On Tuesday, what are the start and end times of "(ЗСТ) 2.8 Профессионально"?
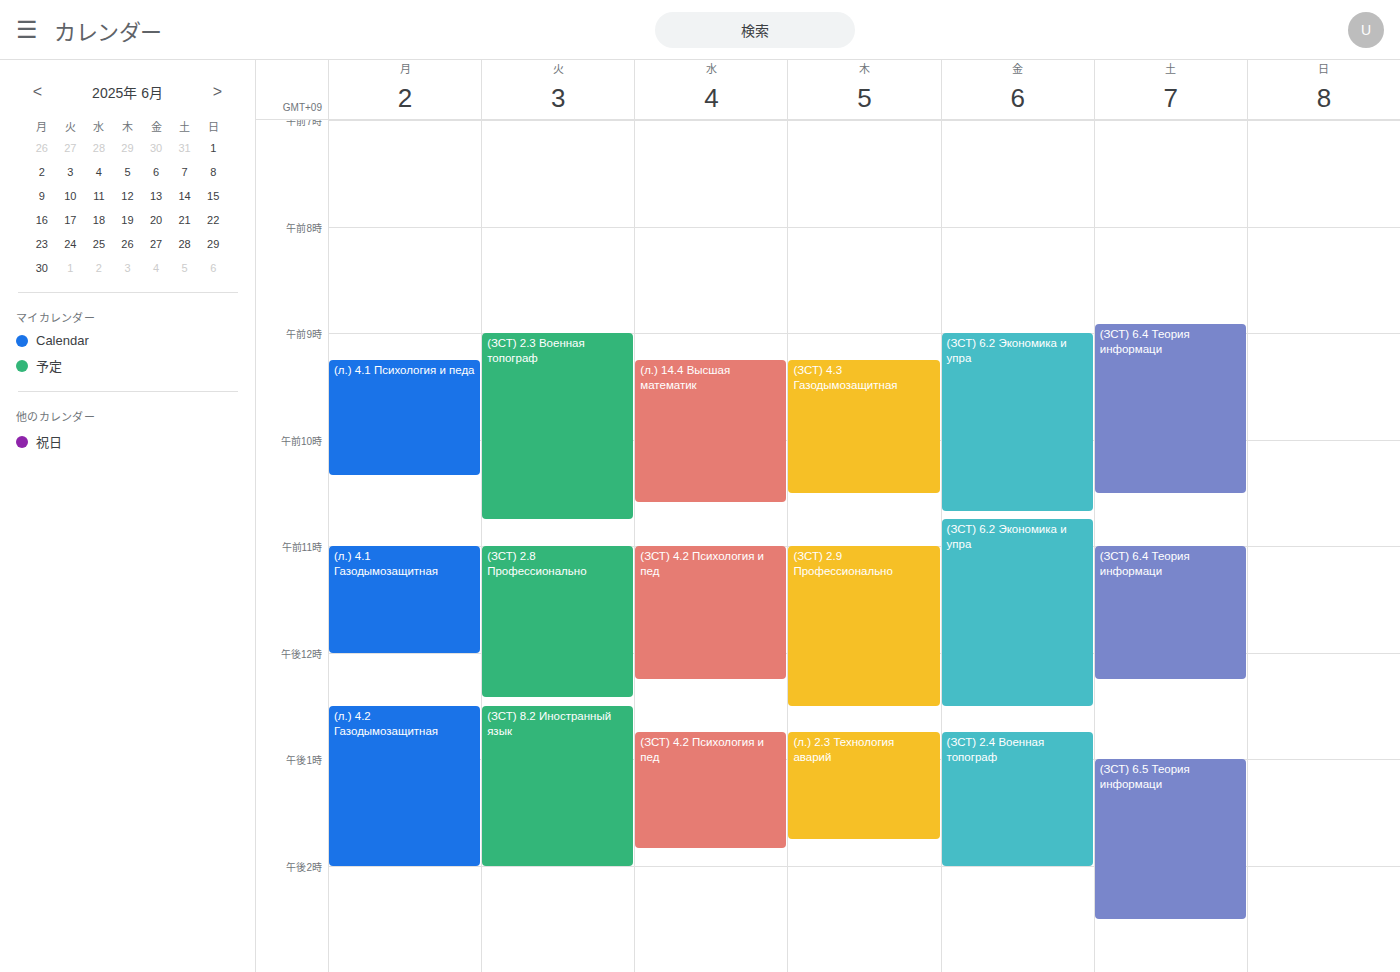
11:00 to 12:25